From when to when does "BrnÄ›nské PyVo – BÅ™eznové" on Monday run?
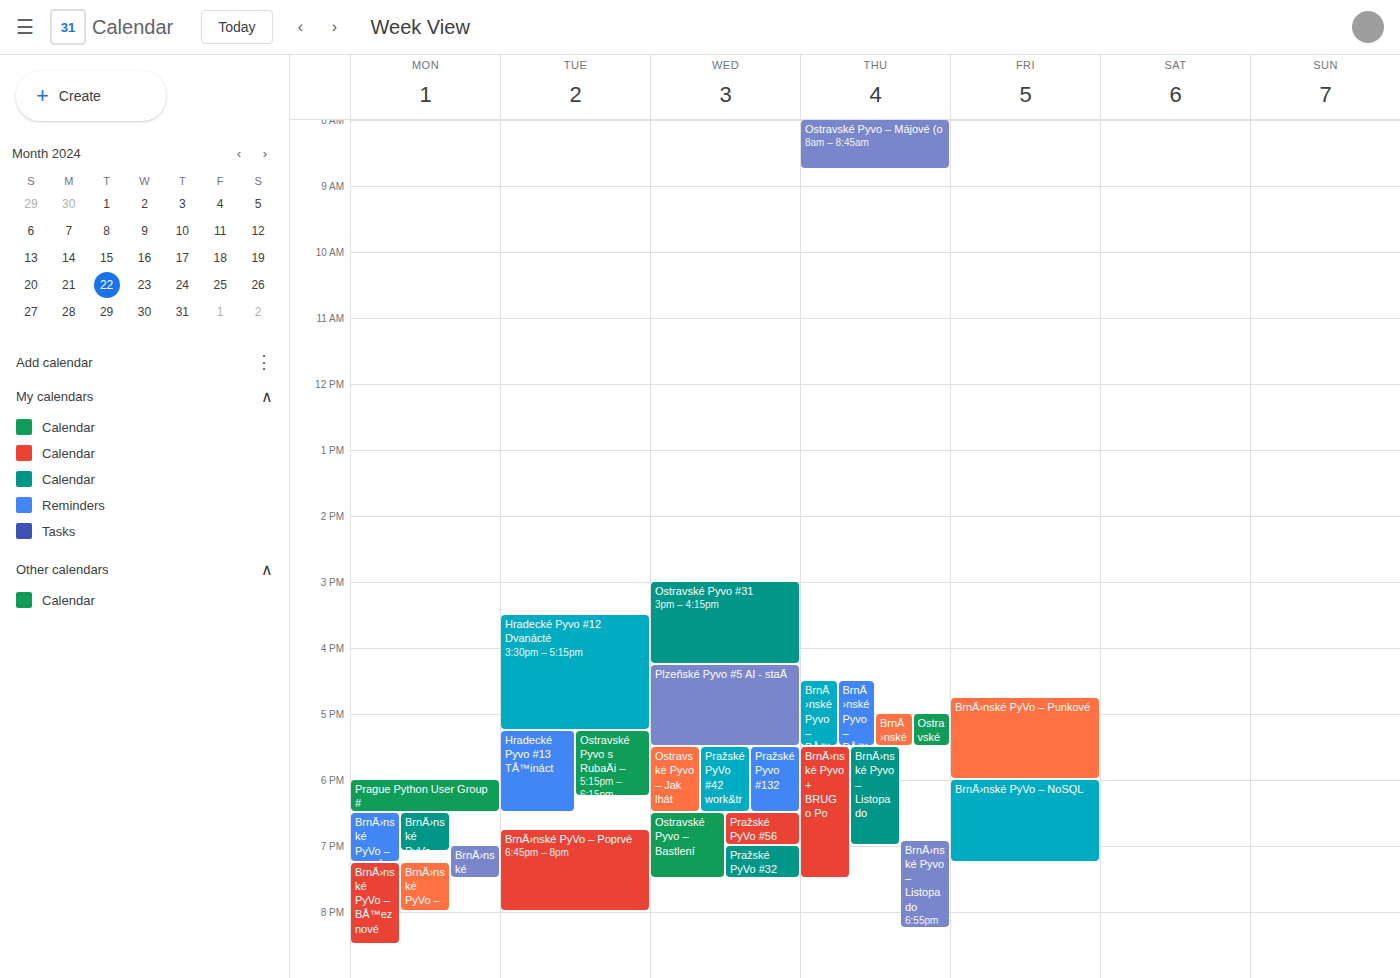
7:15 PM to 8:30 PM